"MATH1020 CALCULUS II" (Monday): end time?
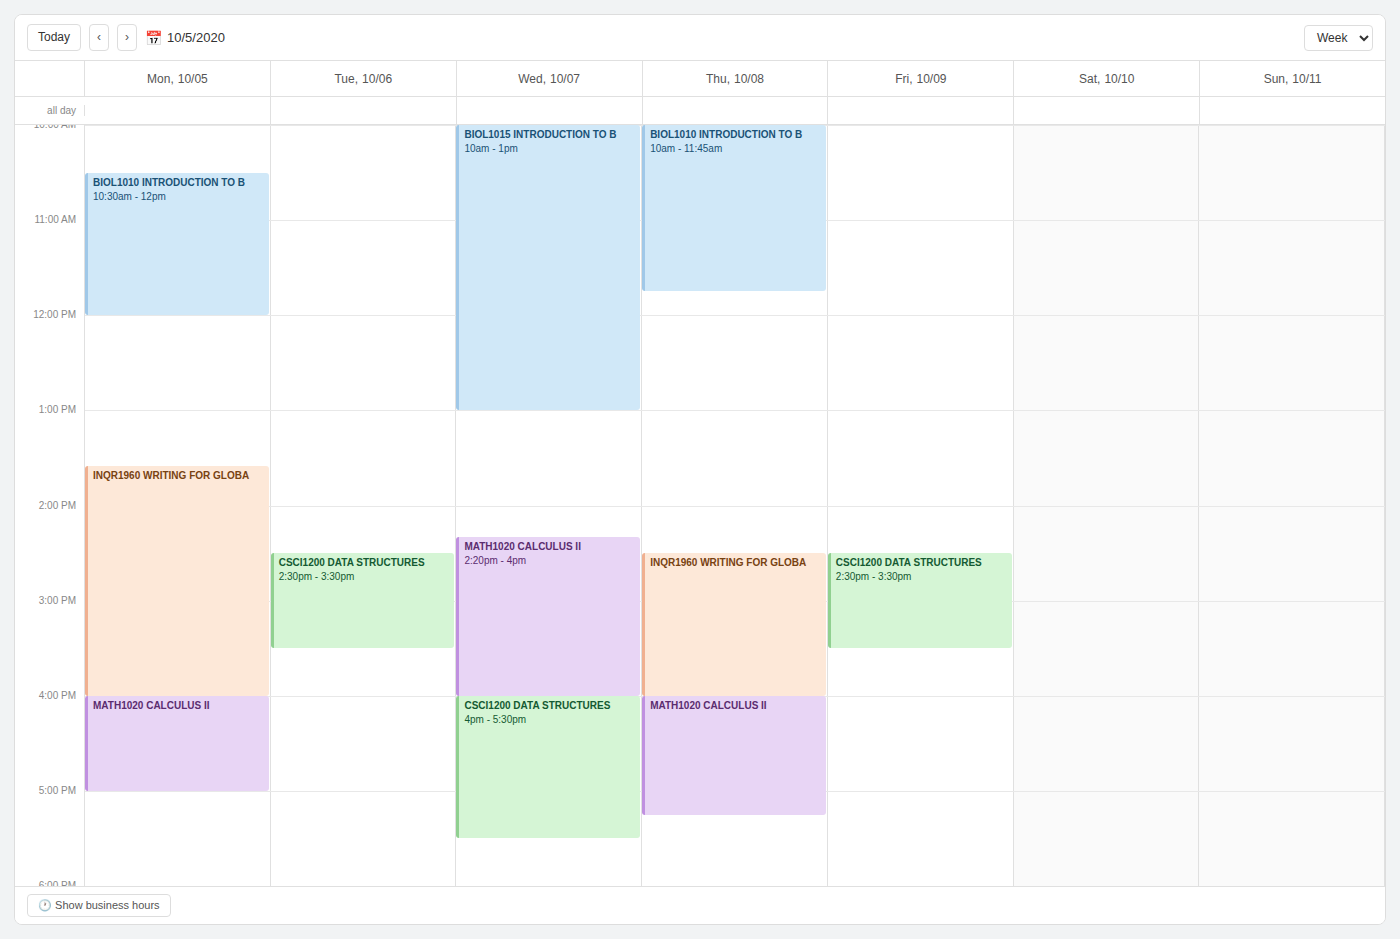
5:00 PM